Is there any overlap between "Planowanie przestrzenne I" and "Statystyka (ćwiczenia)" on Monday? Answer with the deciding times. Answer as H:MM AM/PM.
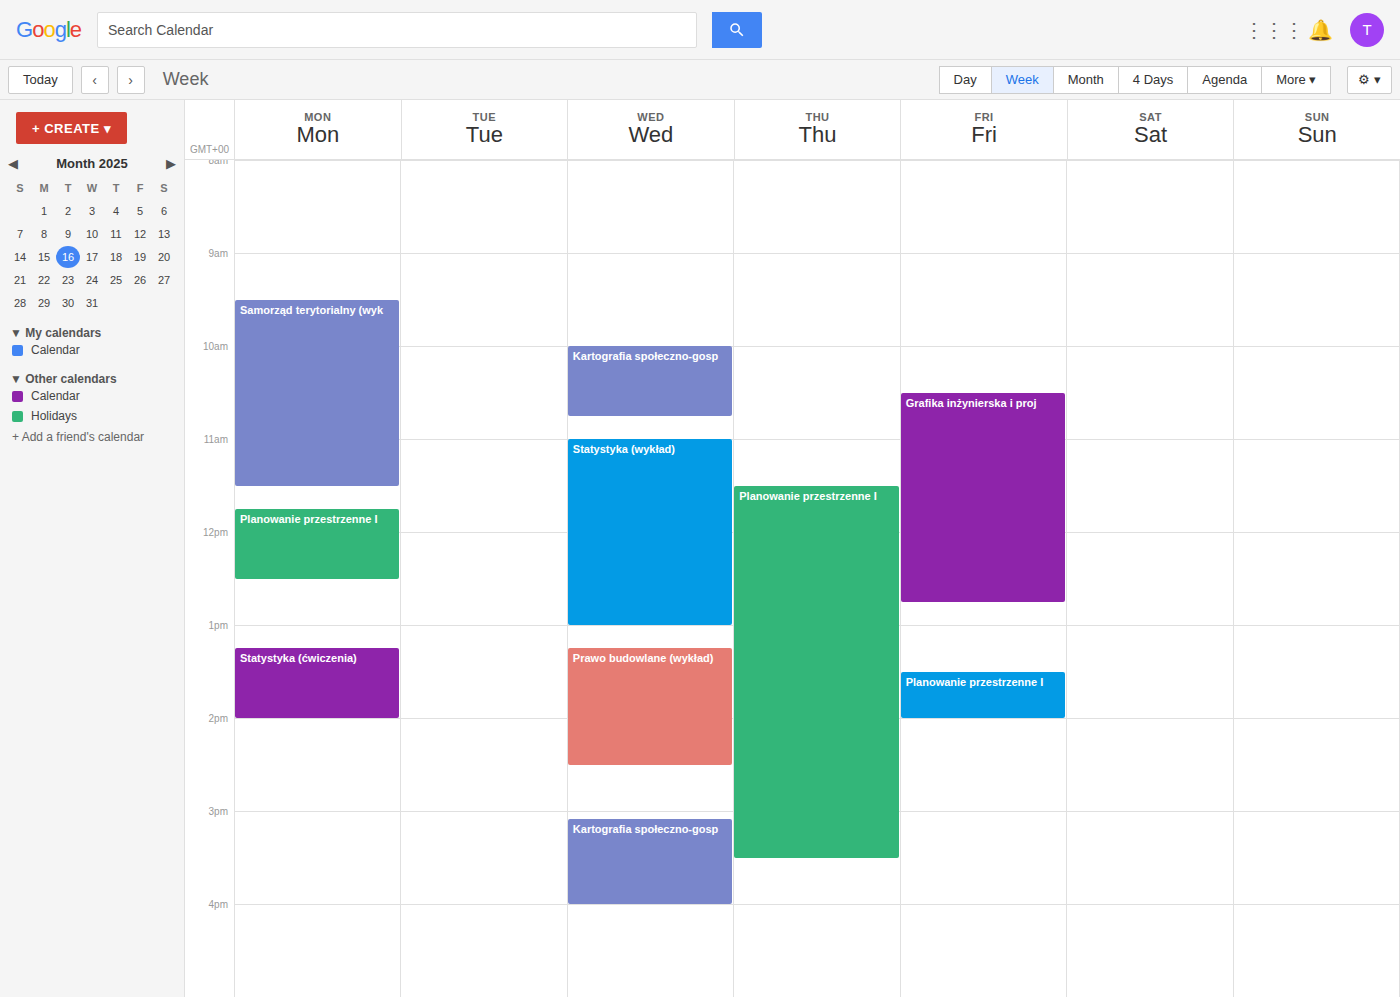
"Planowanie przestrzenne I" ends at 12:30 PM and "Statystyka (ćwiczenia)" starts at 1:15 PM -- no overlap.